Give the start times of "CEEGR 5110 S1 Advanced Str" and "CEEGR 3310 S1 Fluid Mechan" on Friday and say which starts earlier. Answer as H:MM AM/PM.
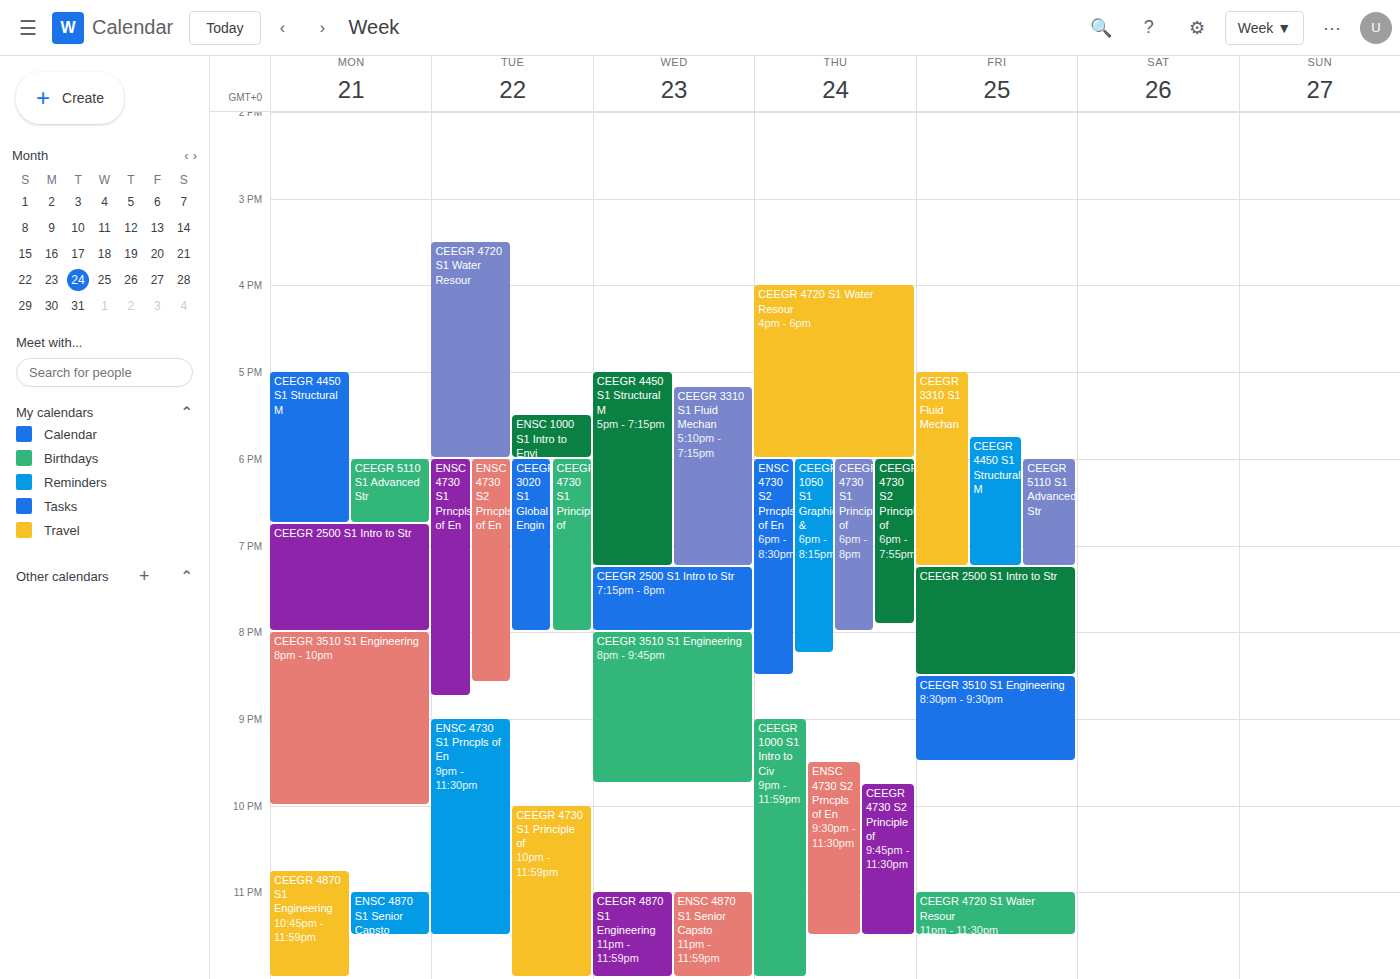
"CEEGR 3310 S1 Fluid Mechan" 5:00 PM; "CEEGR 5110 S1 Advanced Str" 6:00 PM.